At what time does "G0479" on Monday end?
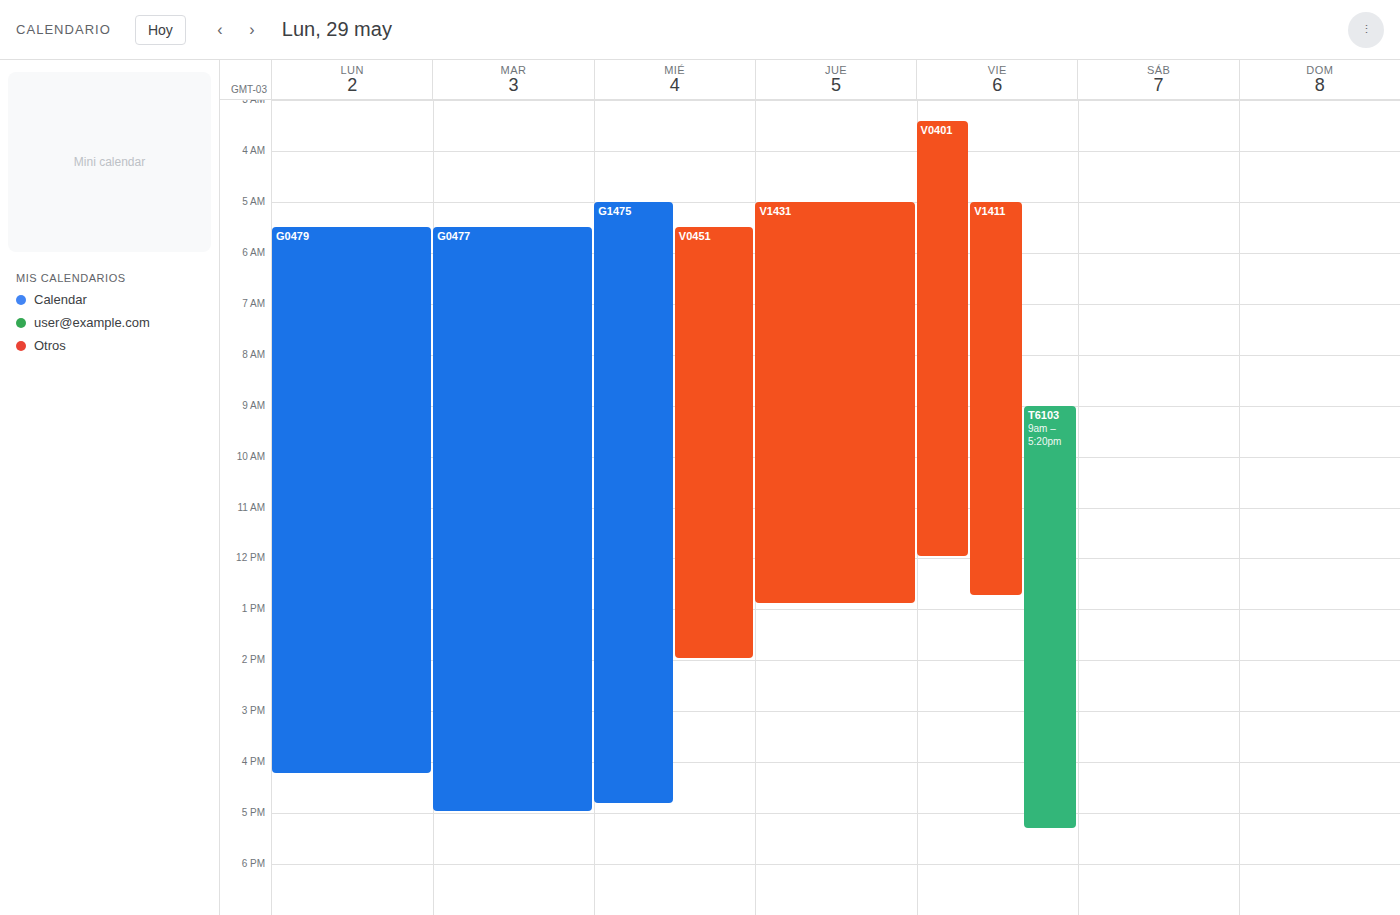
4:15 PM